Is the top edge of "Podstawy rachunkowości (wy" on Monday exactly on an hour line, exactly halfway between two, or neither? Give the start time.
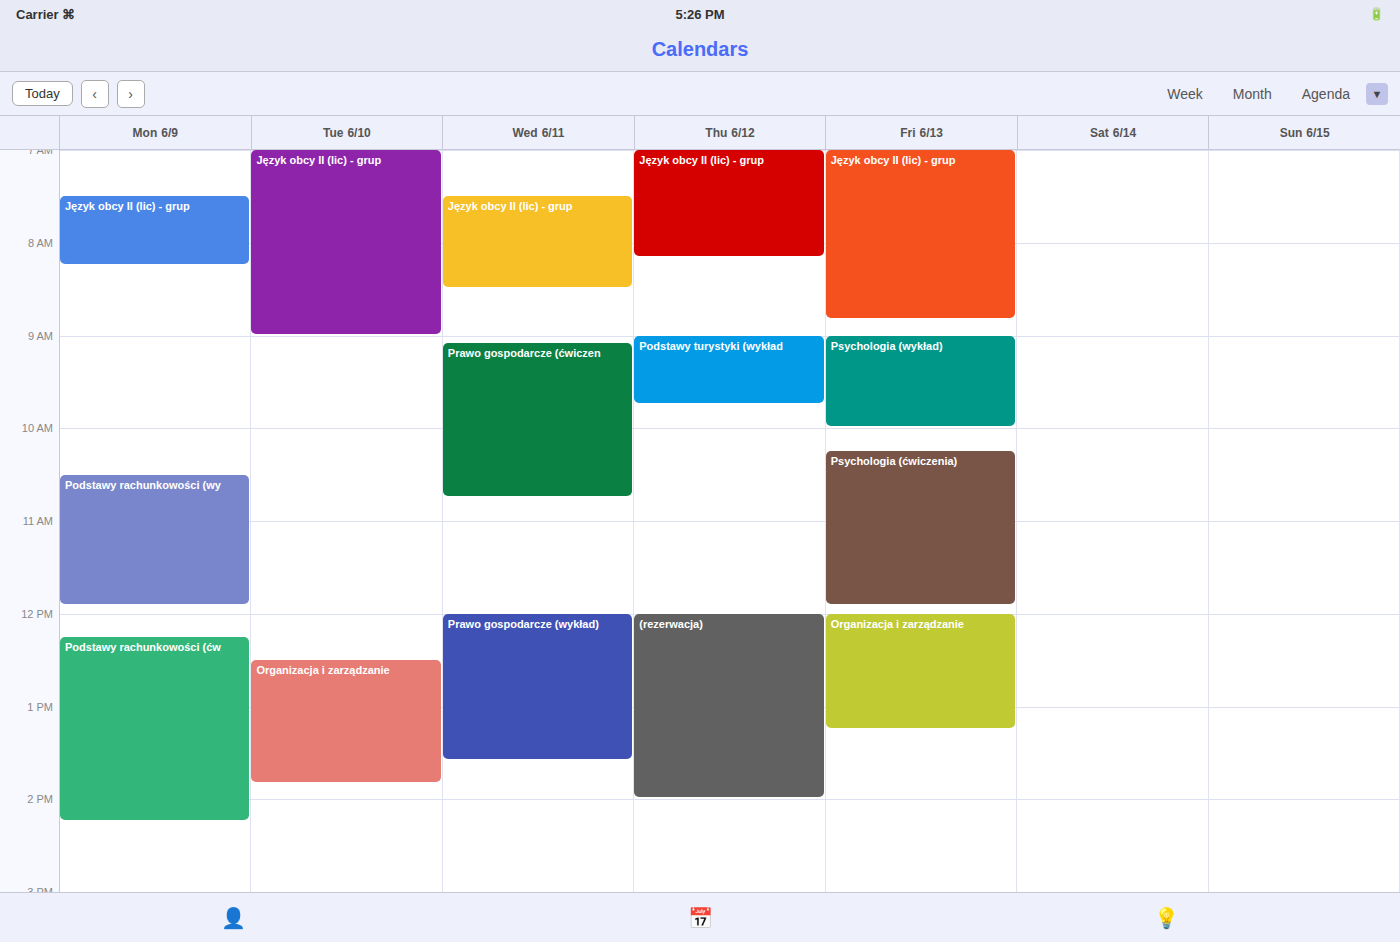
10:30 -- halfway between the 10:00 and 11:00 lines.